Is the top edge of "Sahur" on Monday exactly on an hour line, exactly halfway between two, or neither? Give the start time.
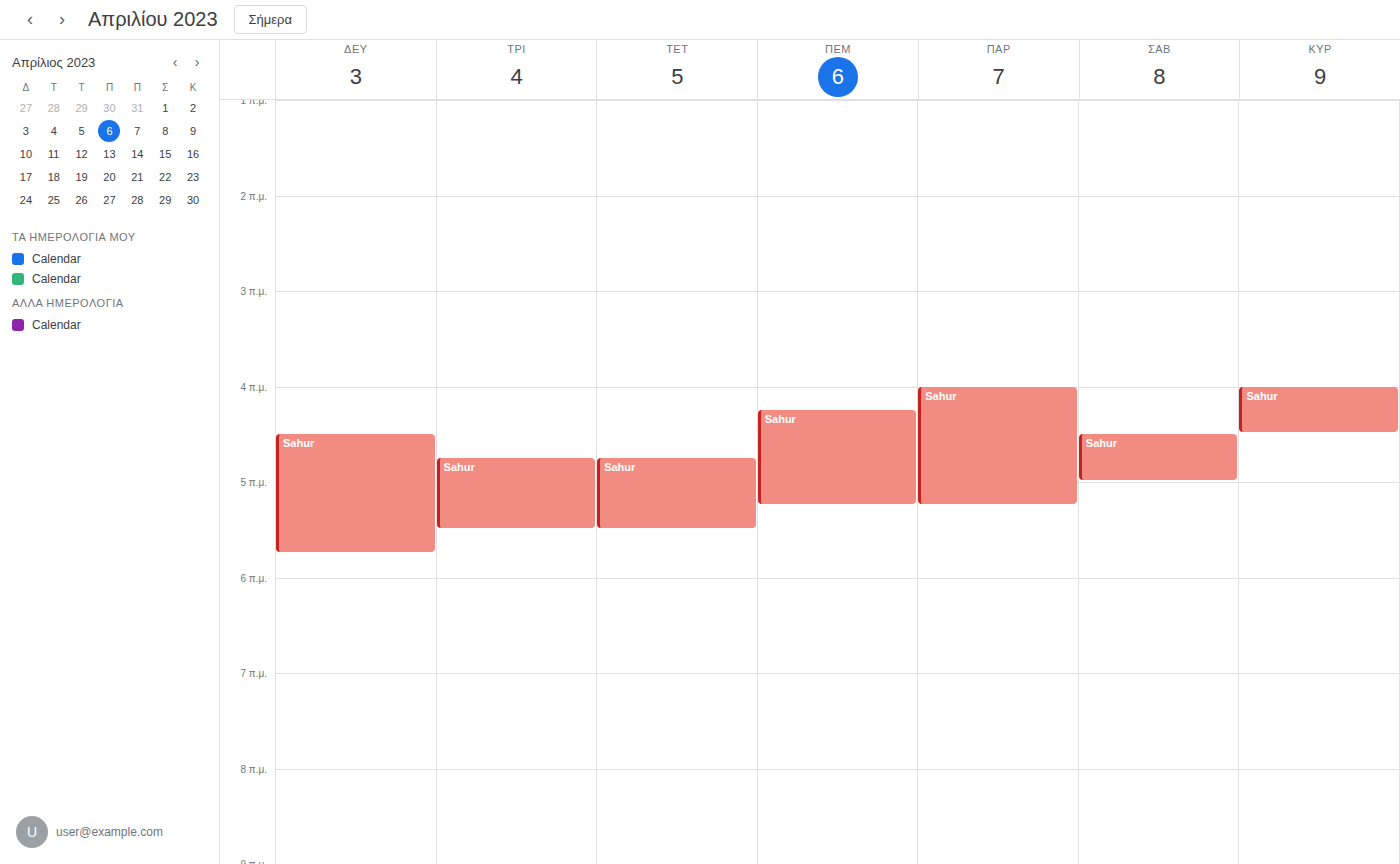
4:30 AM -- halfway between the 4 AM and 5 AM lines.